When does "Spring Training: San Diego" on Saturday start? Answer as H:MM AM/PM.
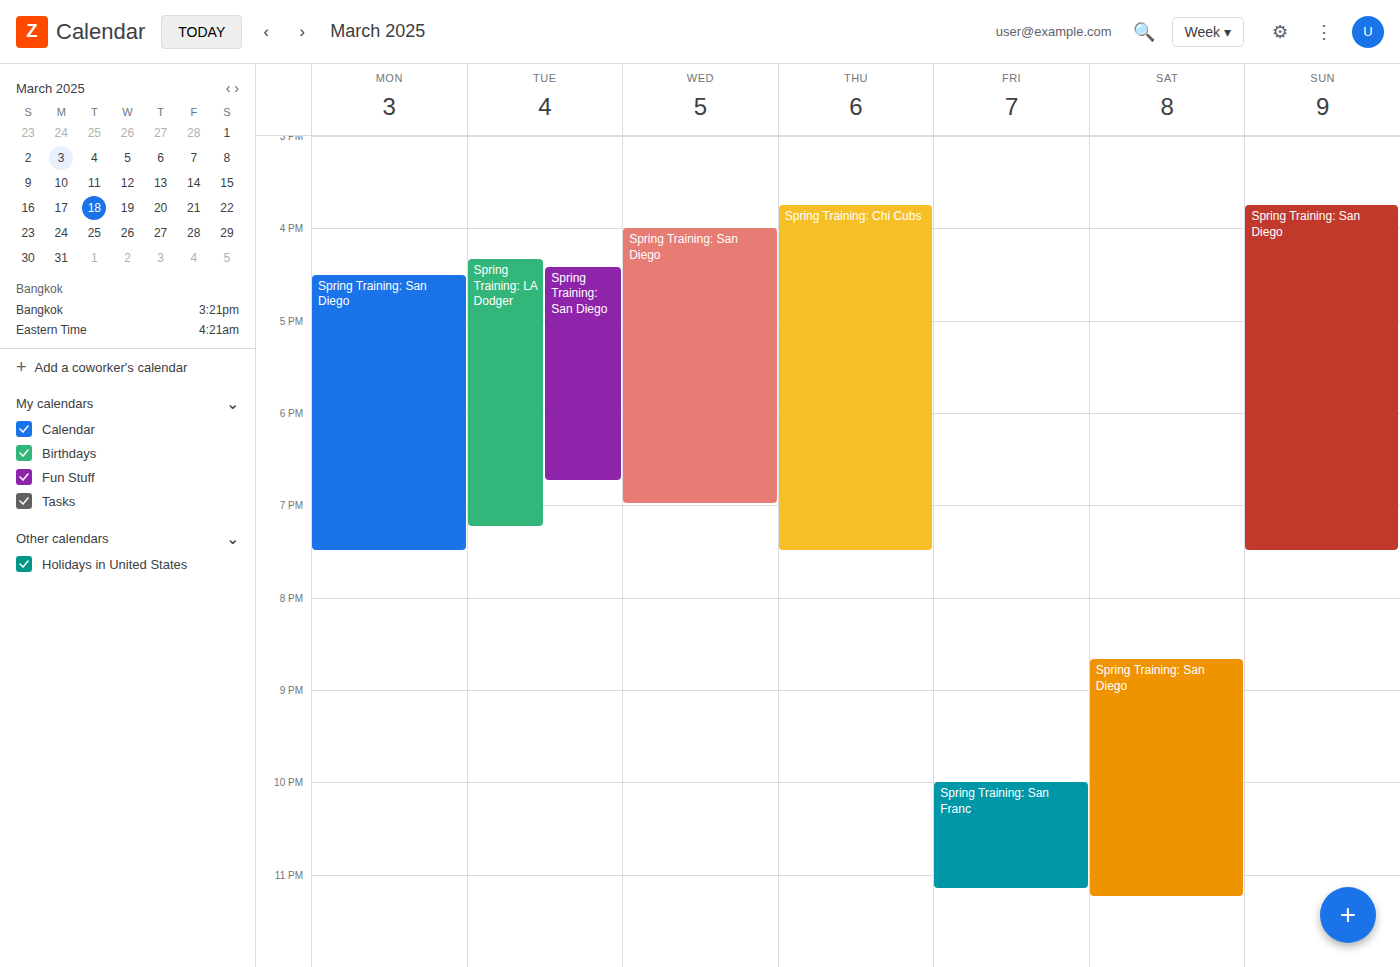
8:40 PM